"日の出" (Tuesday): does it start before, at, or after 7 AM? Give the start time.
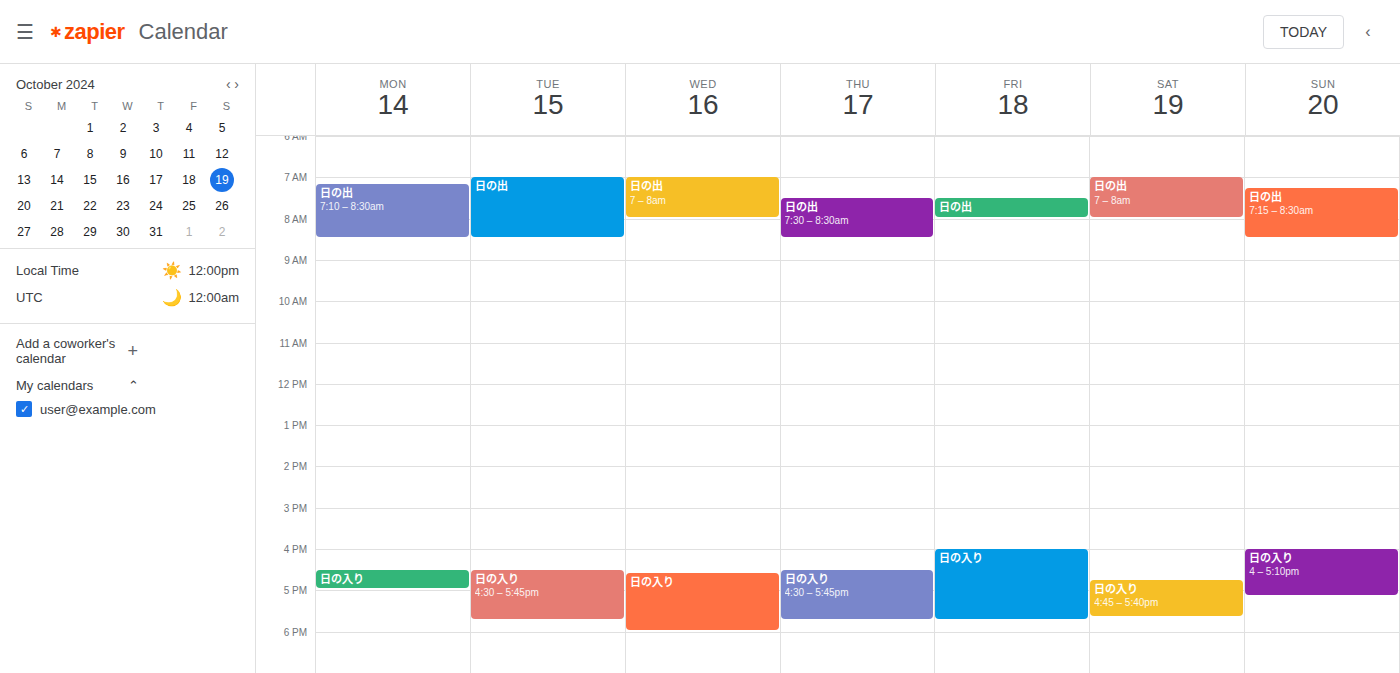
7:00 AM -- exactly at 7 AM, on the 7 AM line.